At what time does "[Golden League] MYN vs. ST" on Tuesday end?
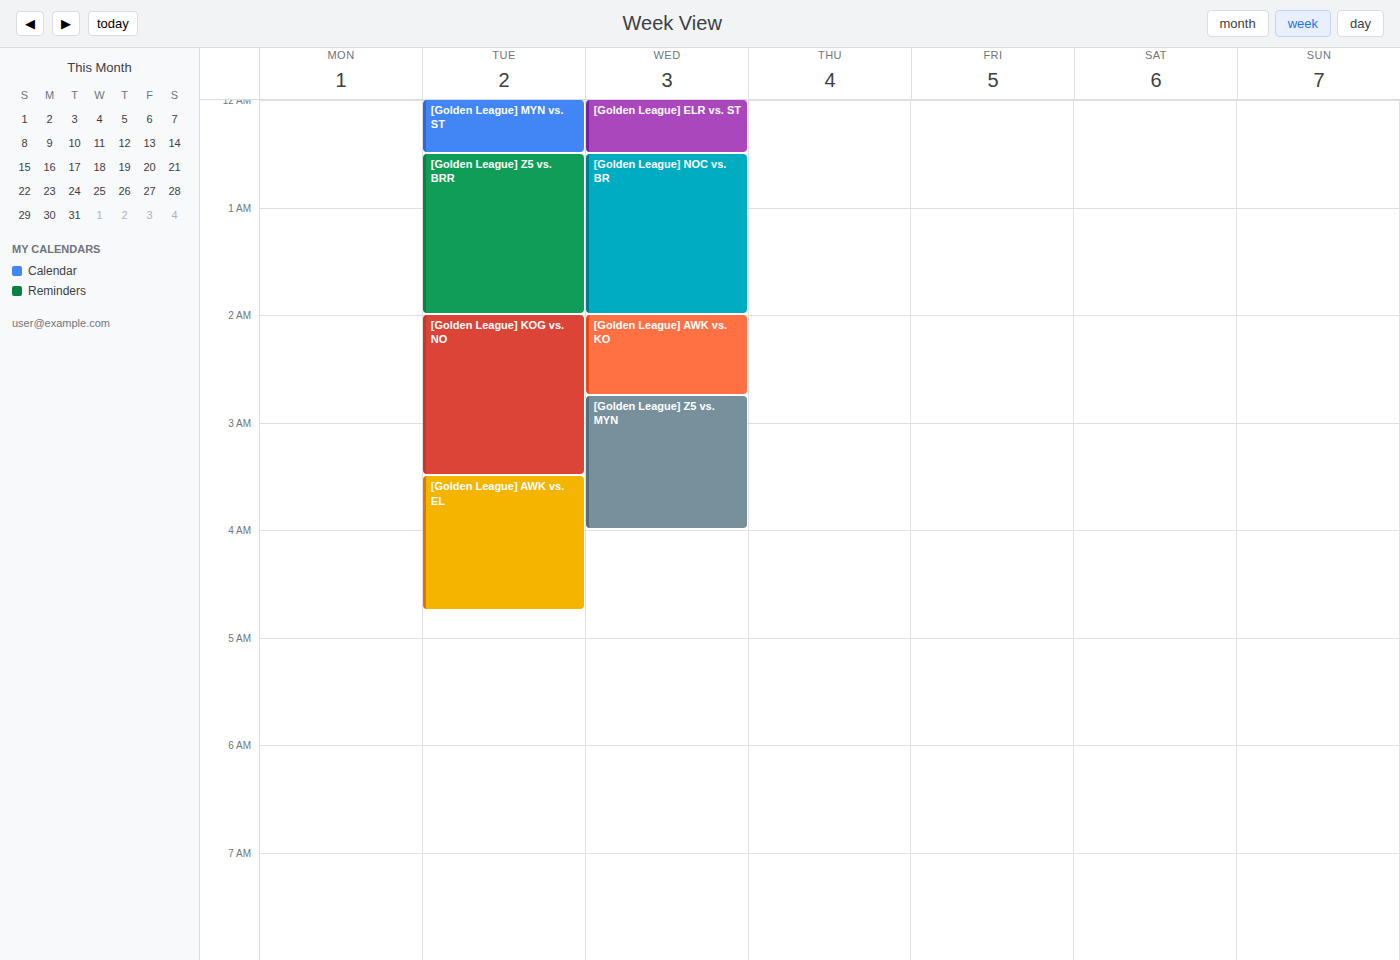
00:30